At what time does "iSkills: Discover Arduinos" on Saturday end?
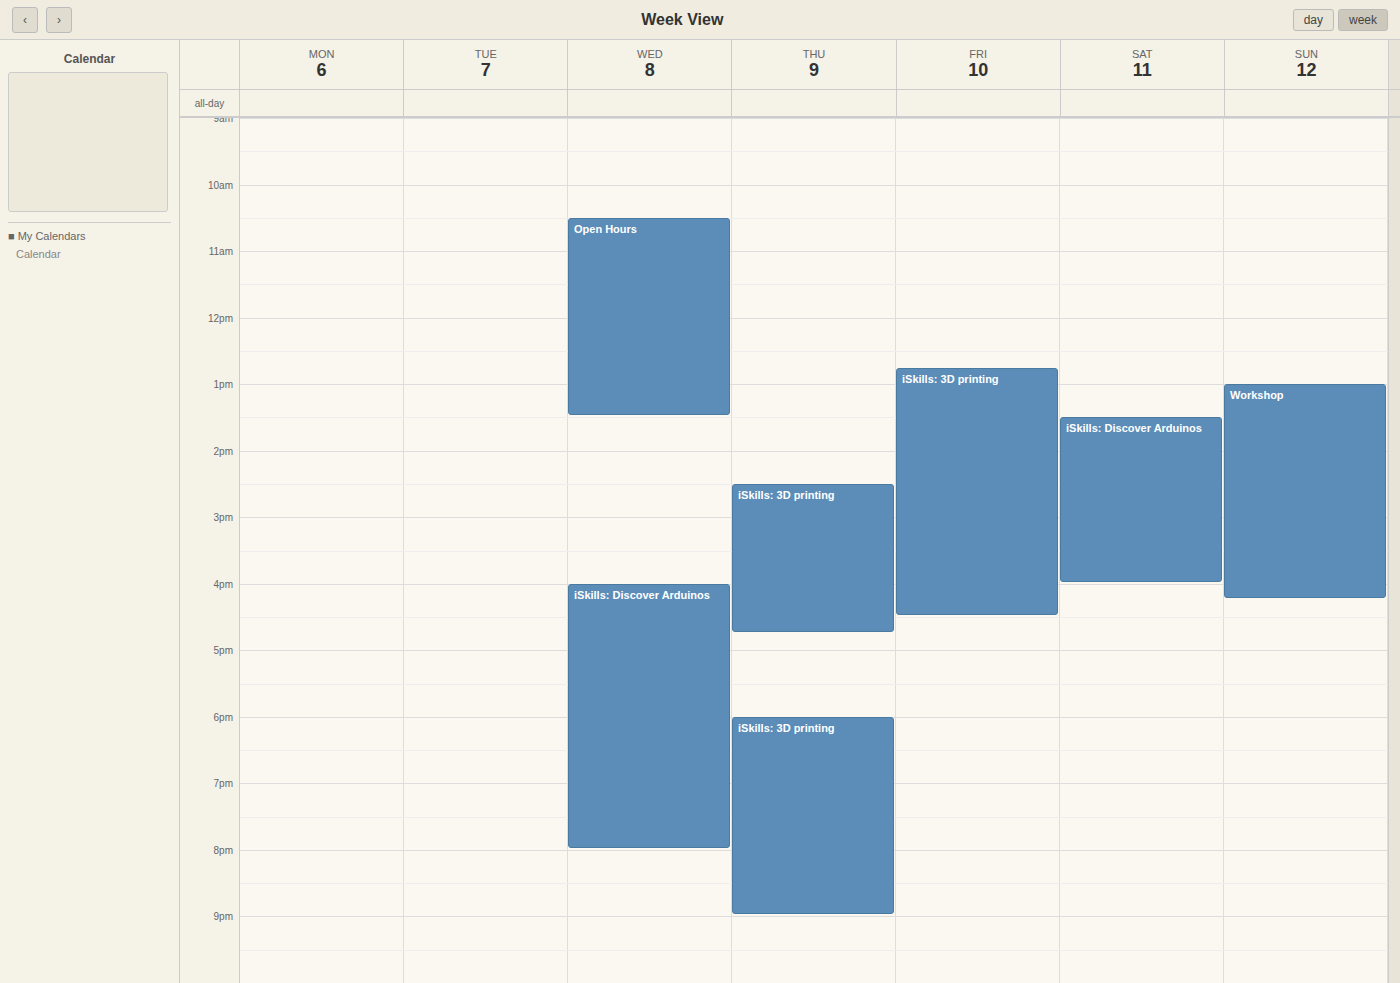
4:00 PM